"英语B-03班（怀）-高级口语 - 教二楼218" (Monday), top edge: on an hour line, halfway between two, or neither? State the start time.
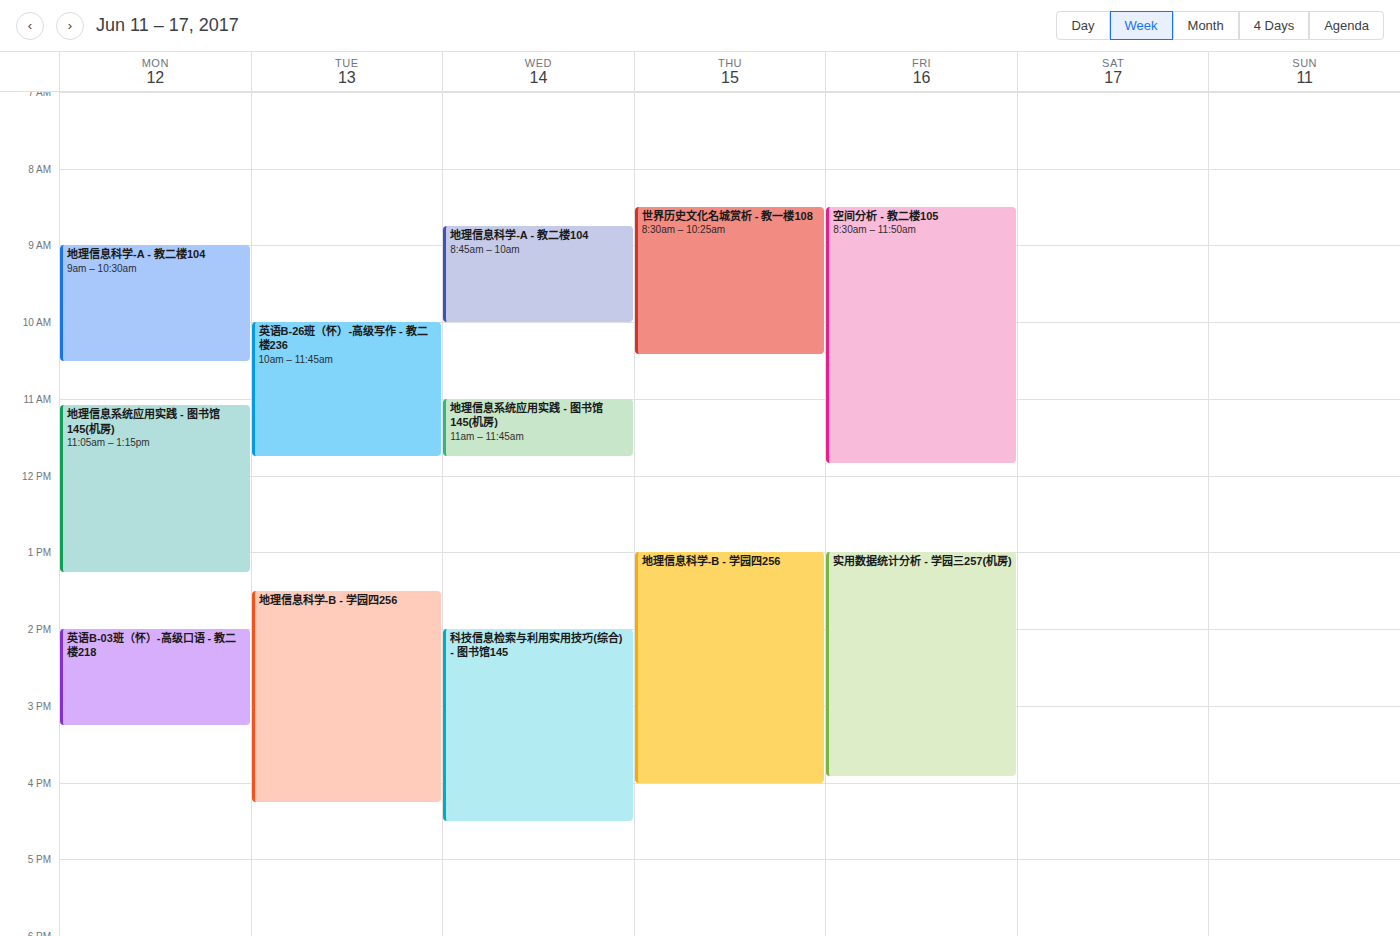
2:00 PM -- exactly on the 2 PM line.